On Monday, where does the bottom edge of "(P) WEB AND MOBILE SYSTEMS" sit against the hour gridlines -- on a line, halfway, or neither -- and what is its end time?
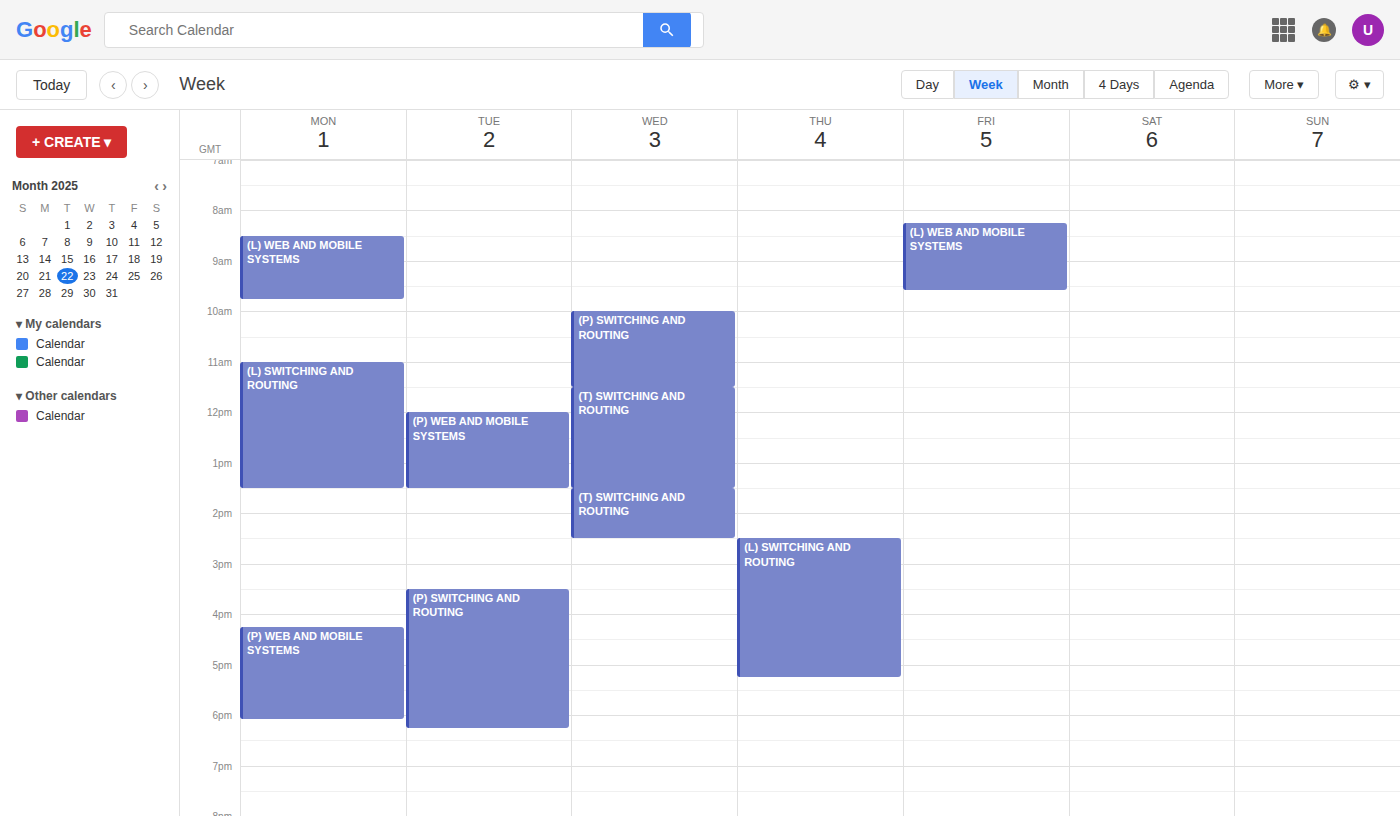
6:05 PM -- neither: 5 minutes below the 6 PM line and 55 minutes above the 7 PM line.